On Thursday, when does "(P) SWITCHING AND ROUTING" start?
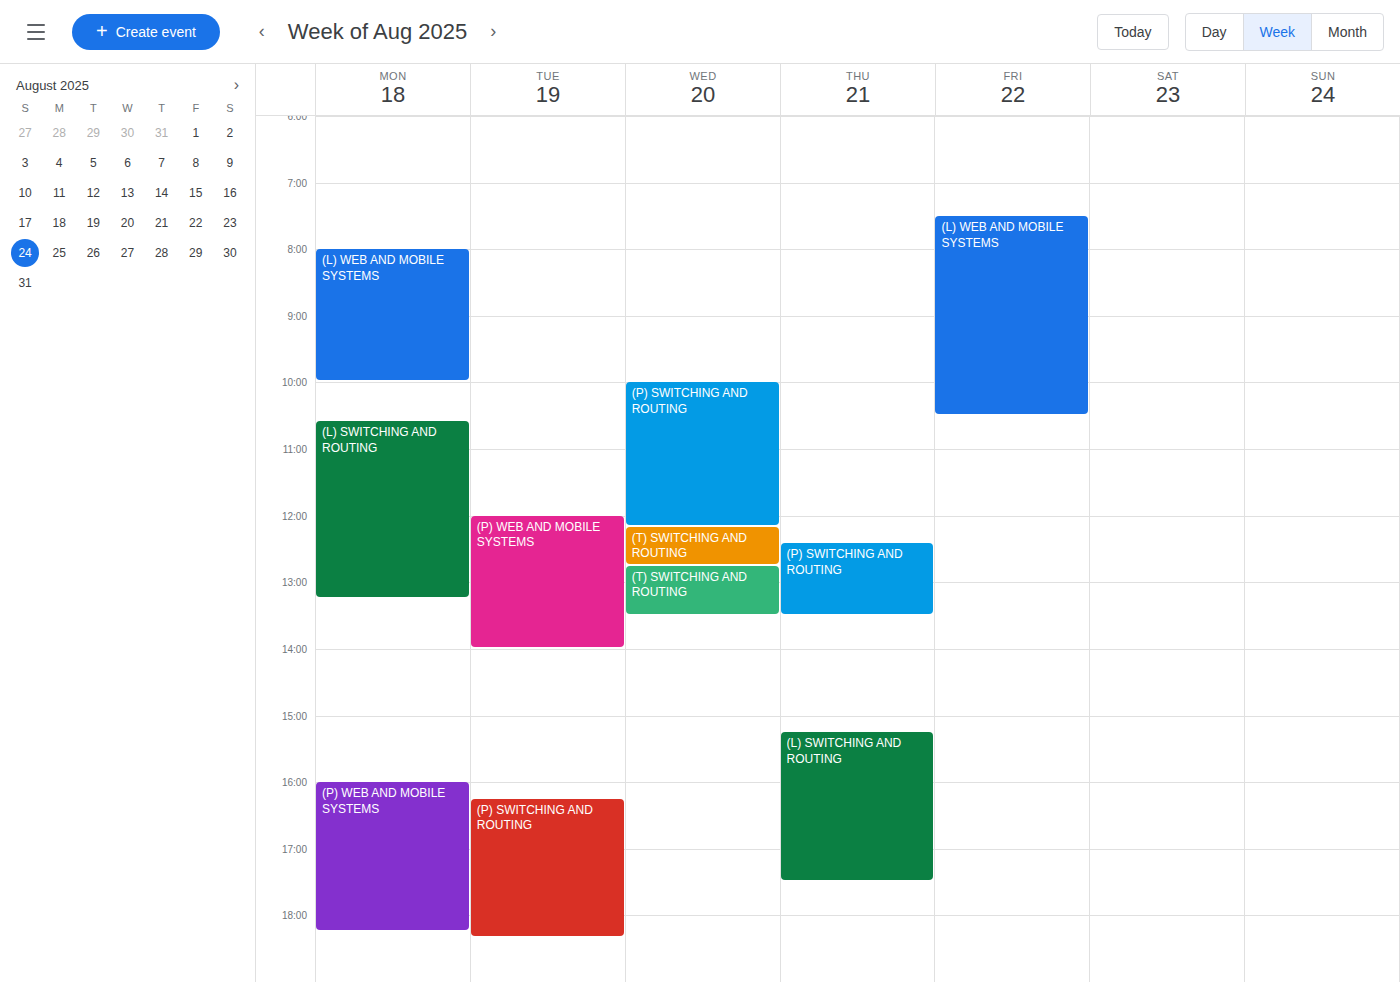
12:25 PM